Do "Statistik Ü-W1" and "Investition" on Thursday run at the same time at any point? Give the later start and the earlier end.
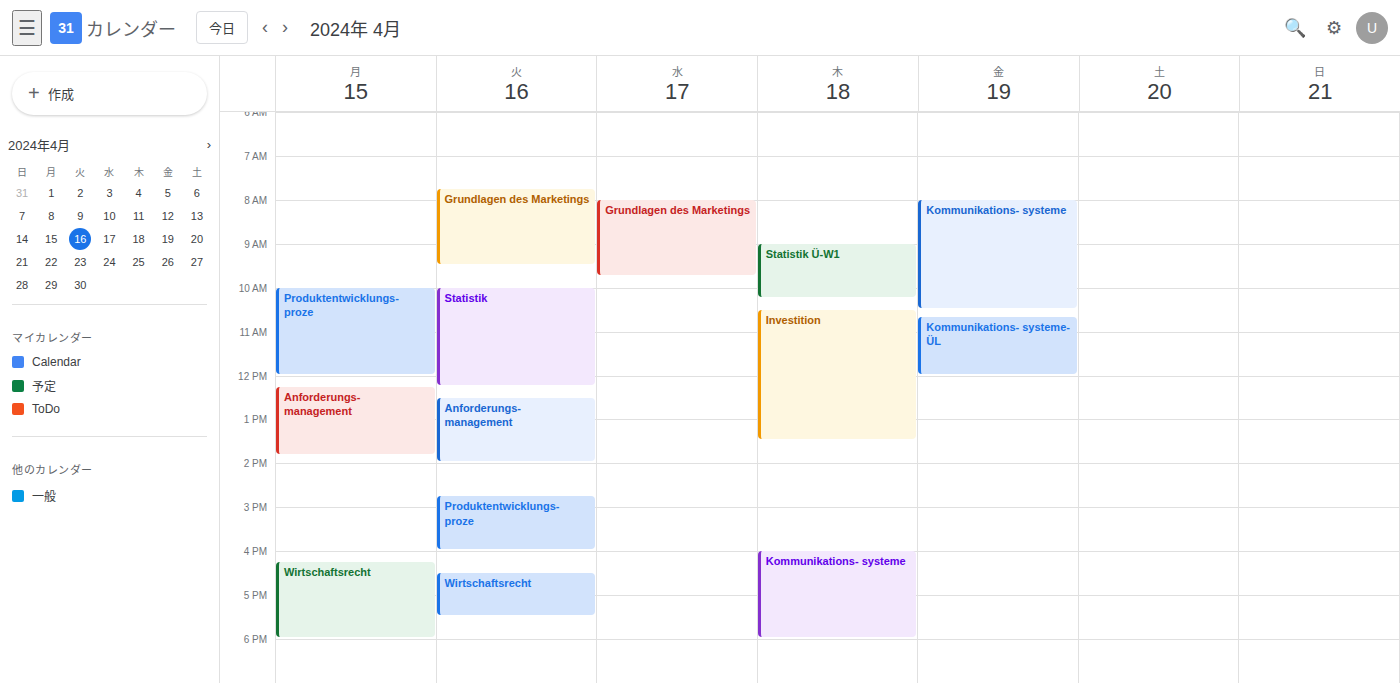
"Statistik Ü-W1" ends at 10:15 AM and "Investition" starts at 10:30 AM -- no overlap.